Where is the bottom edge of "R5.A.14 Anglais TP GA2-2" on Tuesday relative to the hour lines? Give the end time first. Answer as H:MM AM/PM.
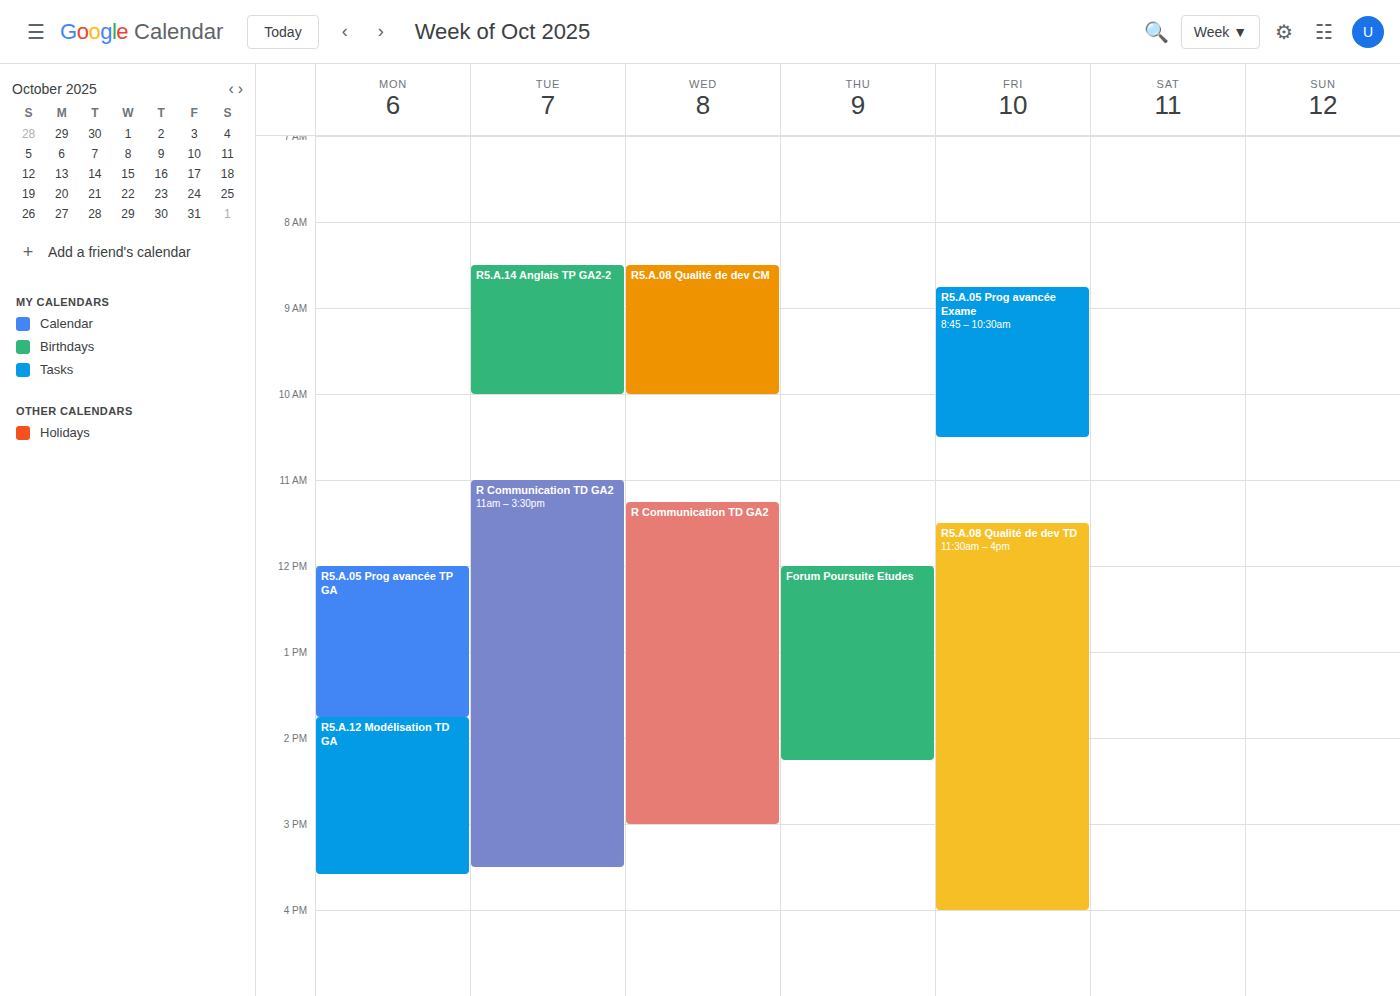
10:00 AM -- exactly on the 10 AM line.